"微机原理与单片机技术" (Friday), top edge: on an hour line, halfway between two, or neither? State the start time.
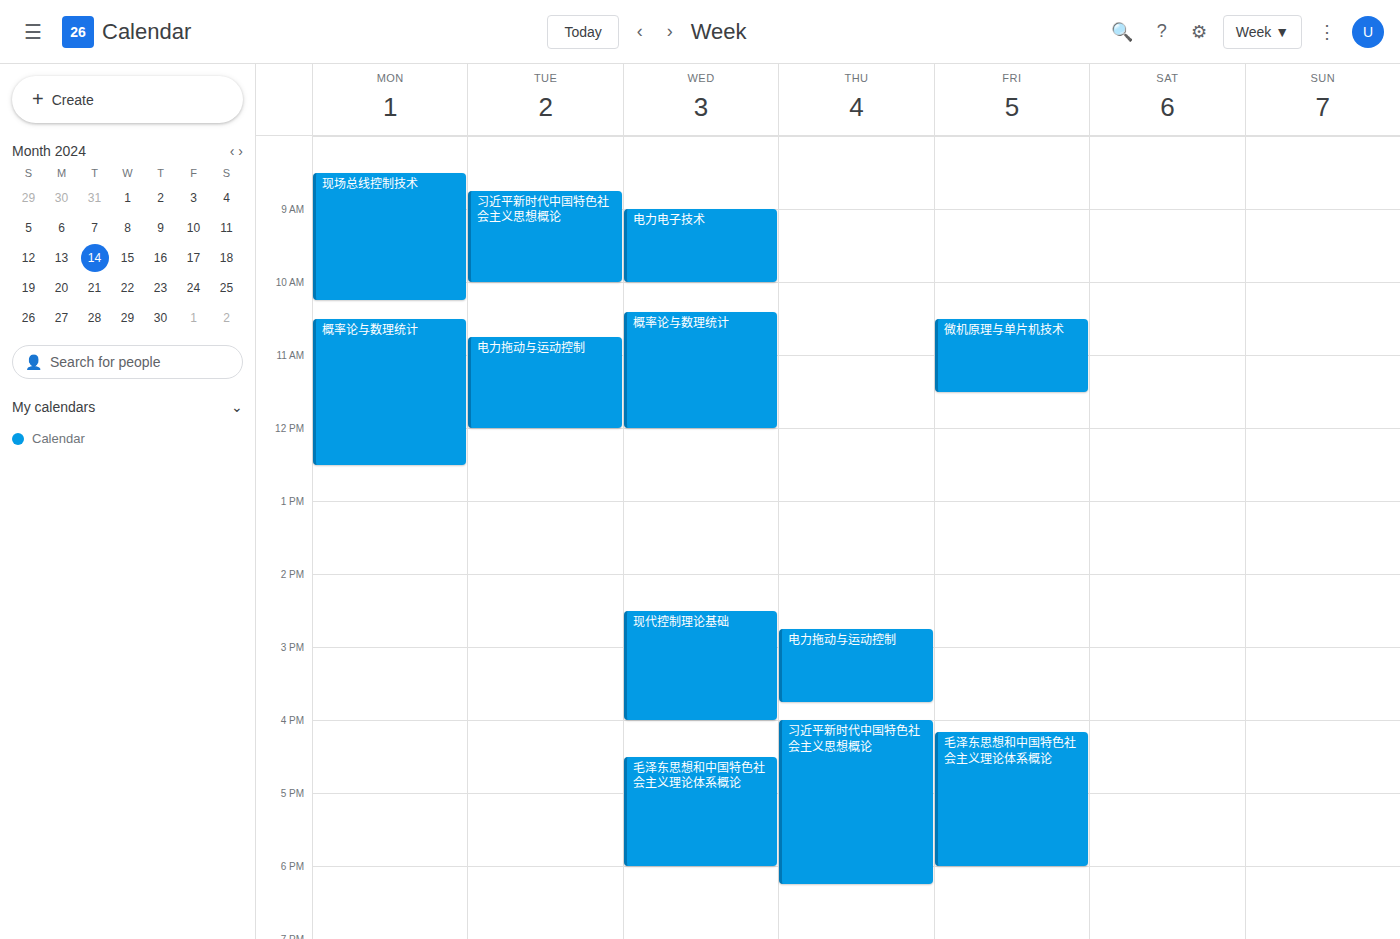
10:30 -- halfway between the 10:00 and 11:00 lines.